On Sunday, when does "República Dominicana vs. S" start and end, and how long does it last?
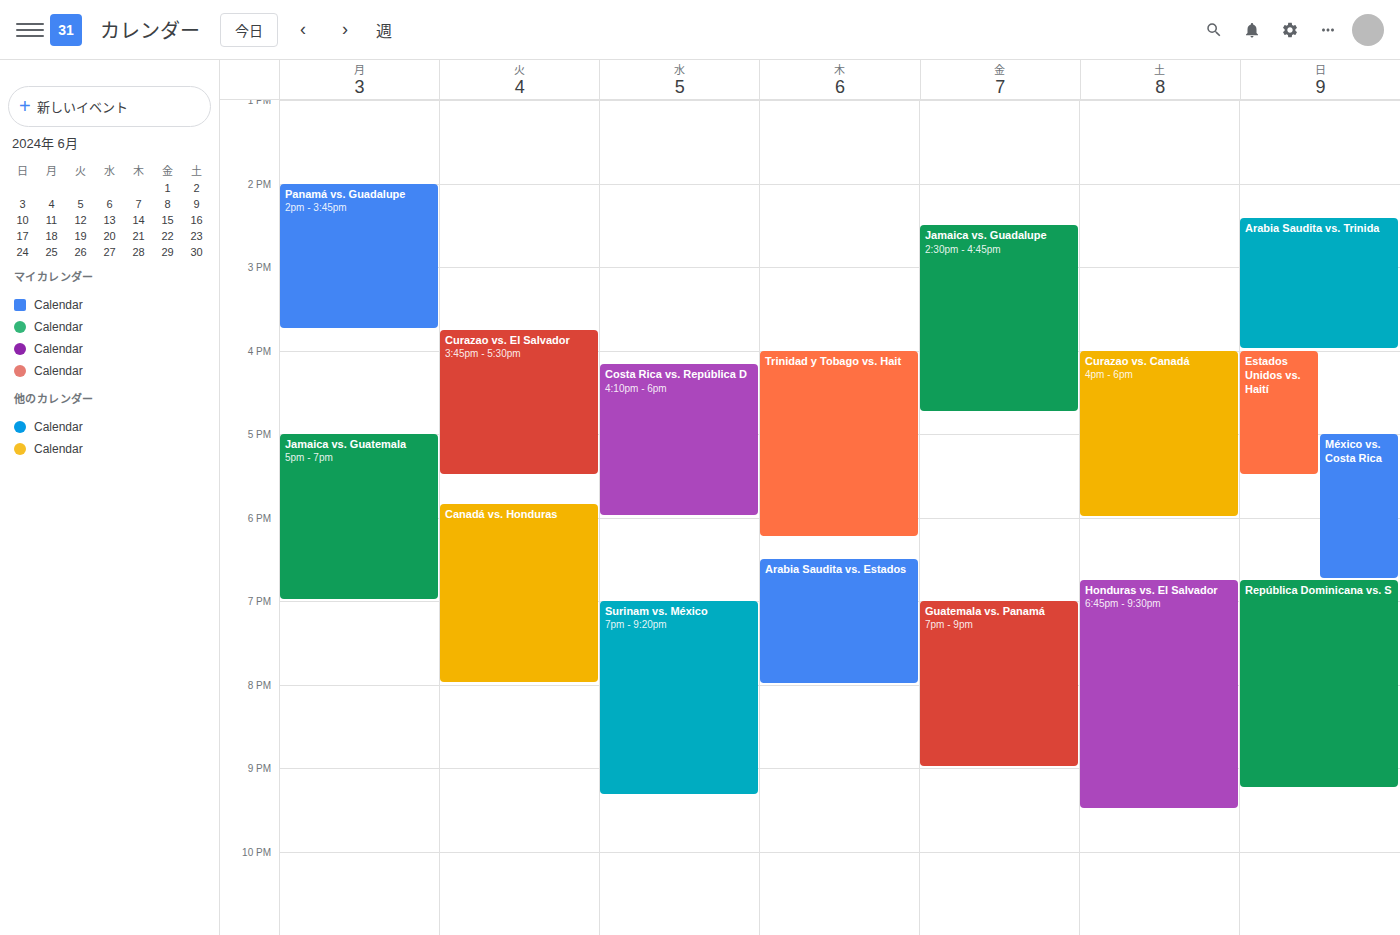
6:45 PM to 9:15 PM, 2 hours 30 minutes